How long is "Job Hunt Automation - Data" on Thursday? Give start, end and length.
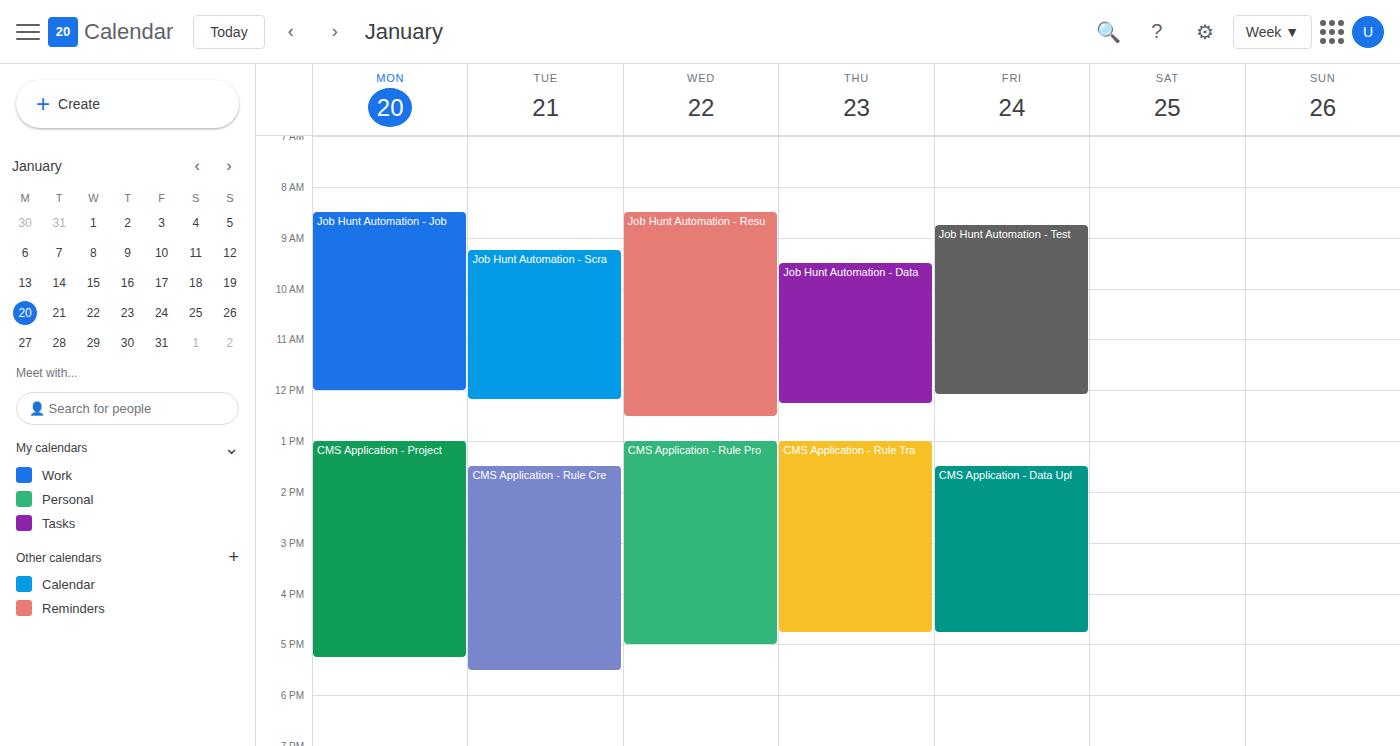
9:30 AM to 12:15 PM, 2 hours 45 minutes